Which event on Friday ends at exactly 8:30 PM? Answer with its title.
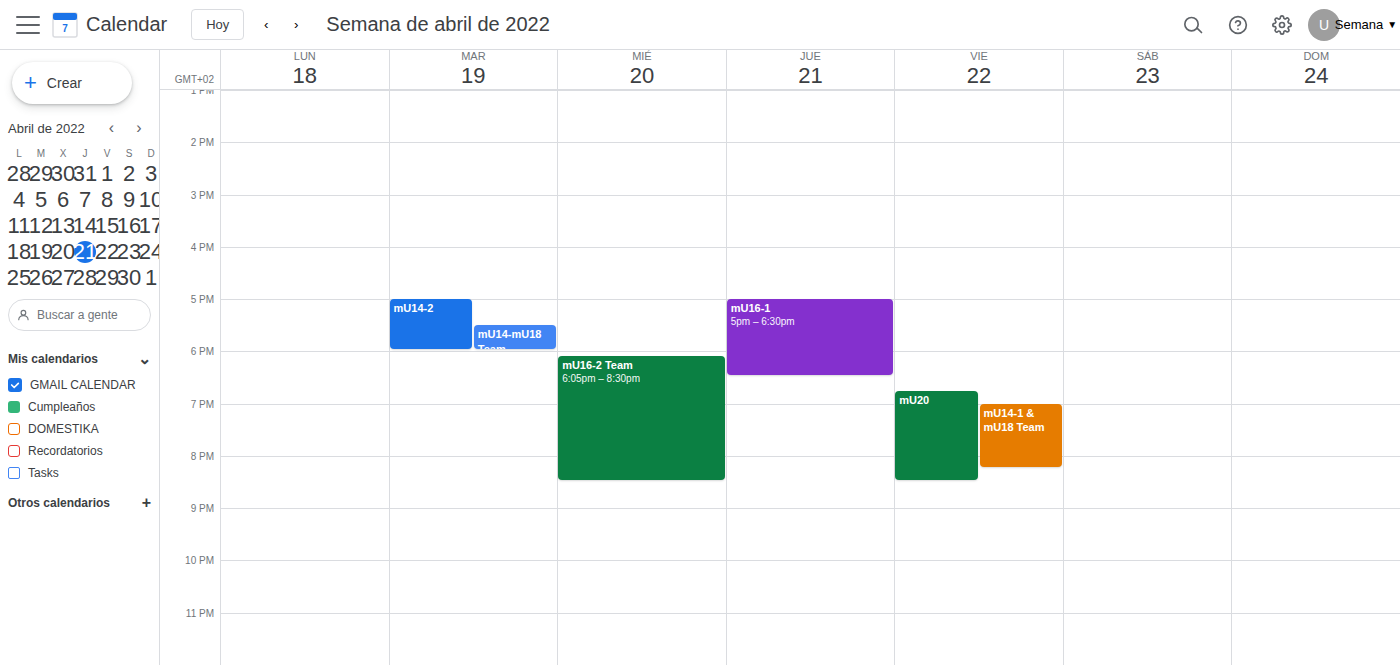
"mU20"